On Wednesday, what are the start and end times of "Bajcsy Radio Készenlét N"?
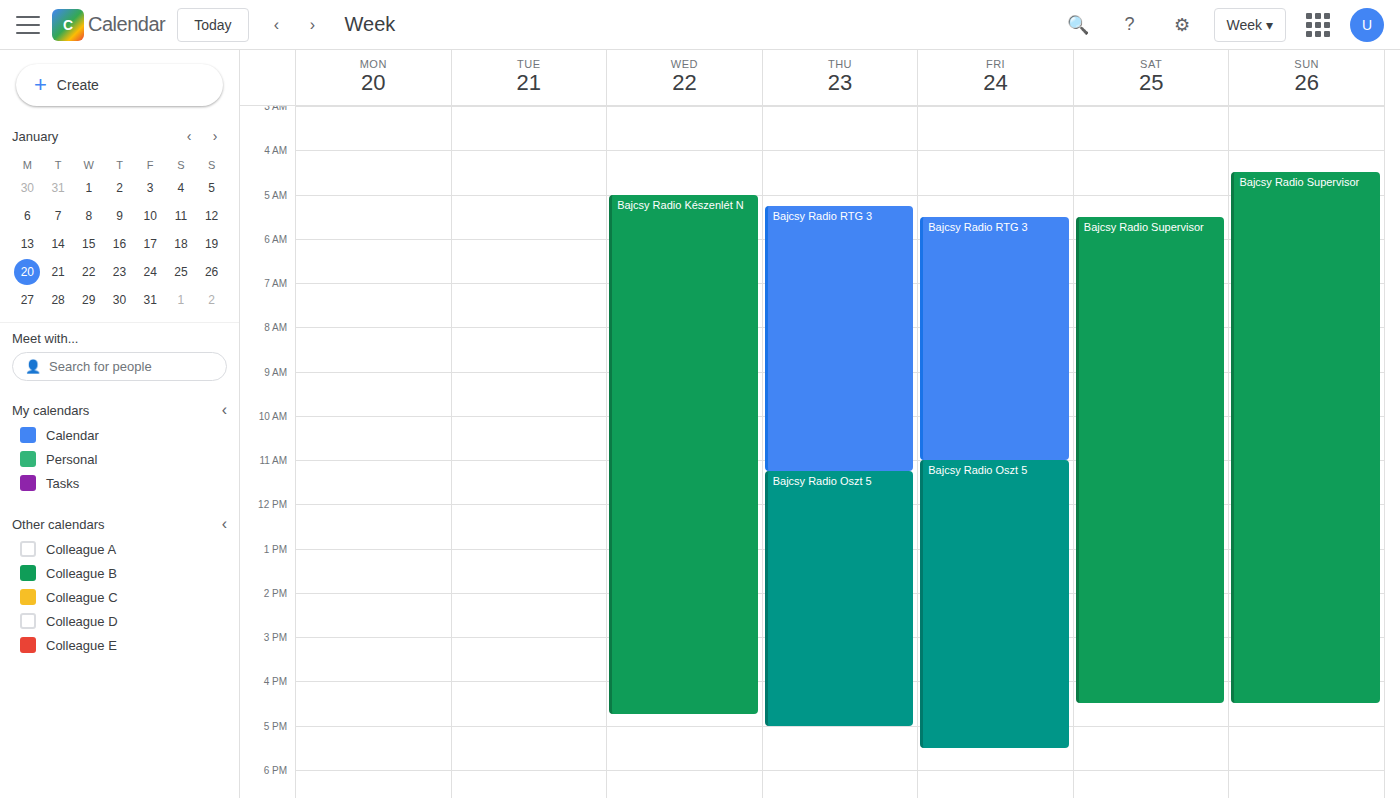
5:00 AM to 4:45 PM